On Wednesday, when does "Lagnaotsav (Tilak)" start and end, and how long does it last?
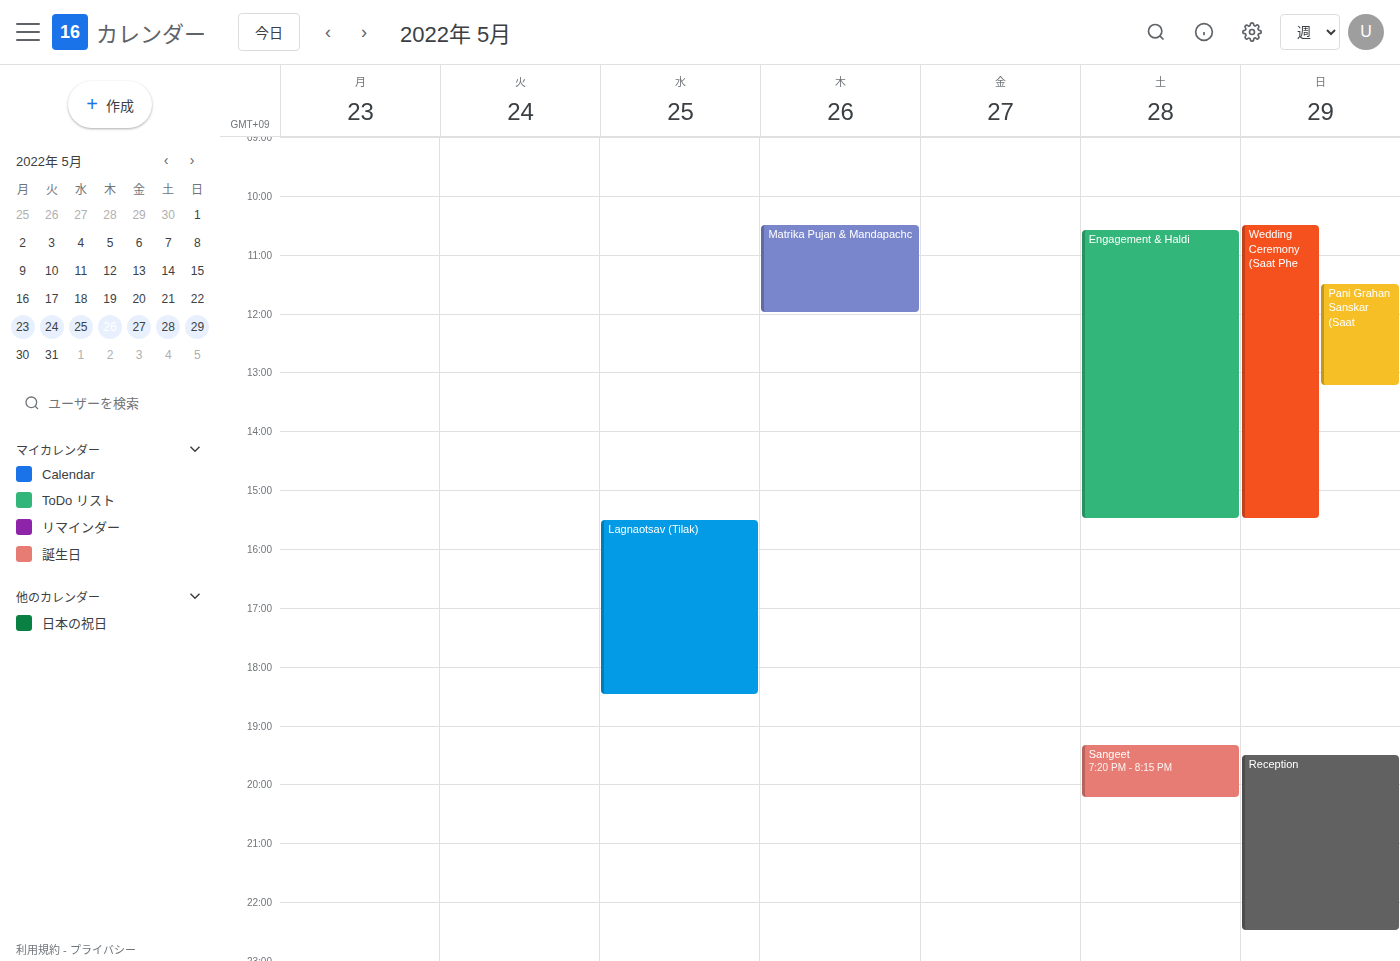
3:30 PM to 6:30 PM, 3 hours